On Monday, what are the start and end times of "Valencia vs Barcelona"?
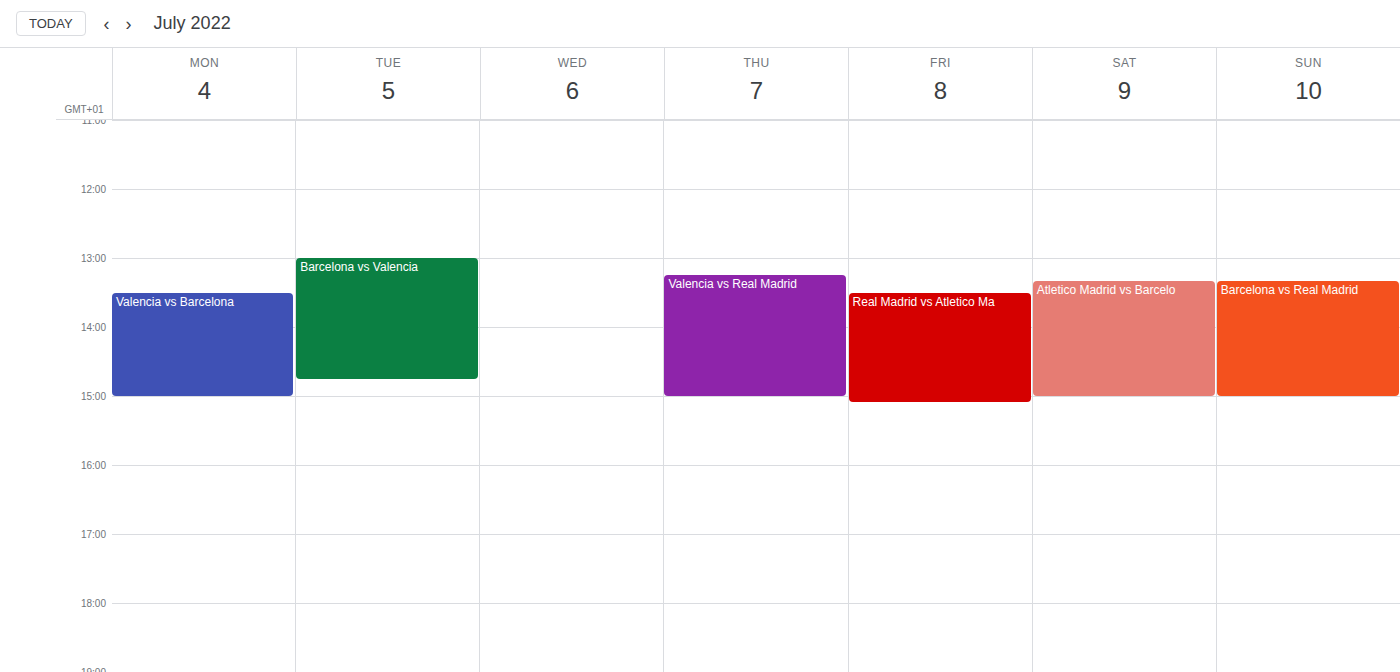
1:30 PM to 3:00 PM